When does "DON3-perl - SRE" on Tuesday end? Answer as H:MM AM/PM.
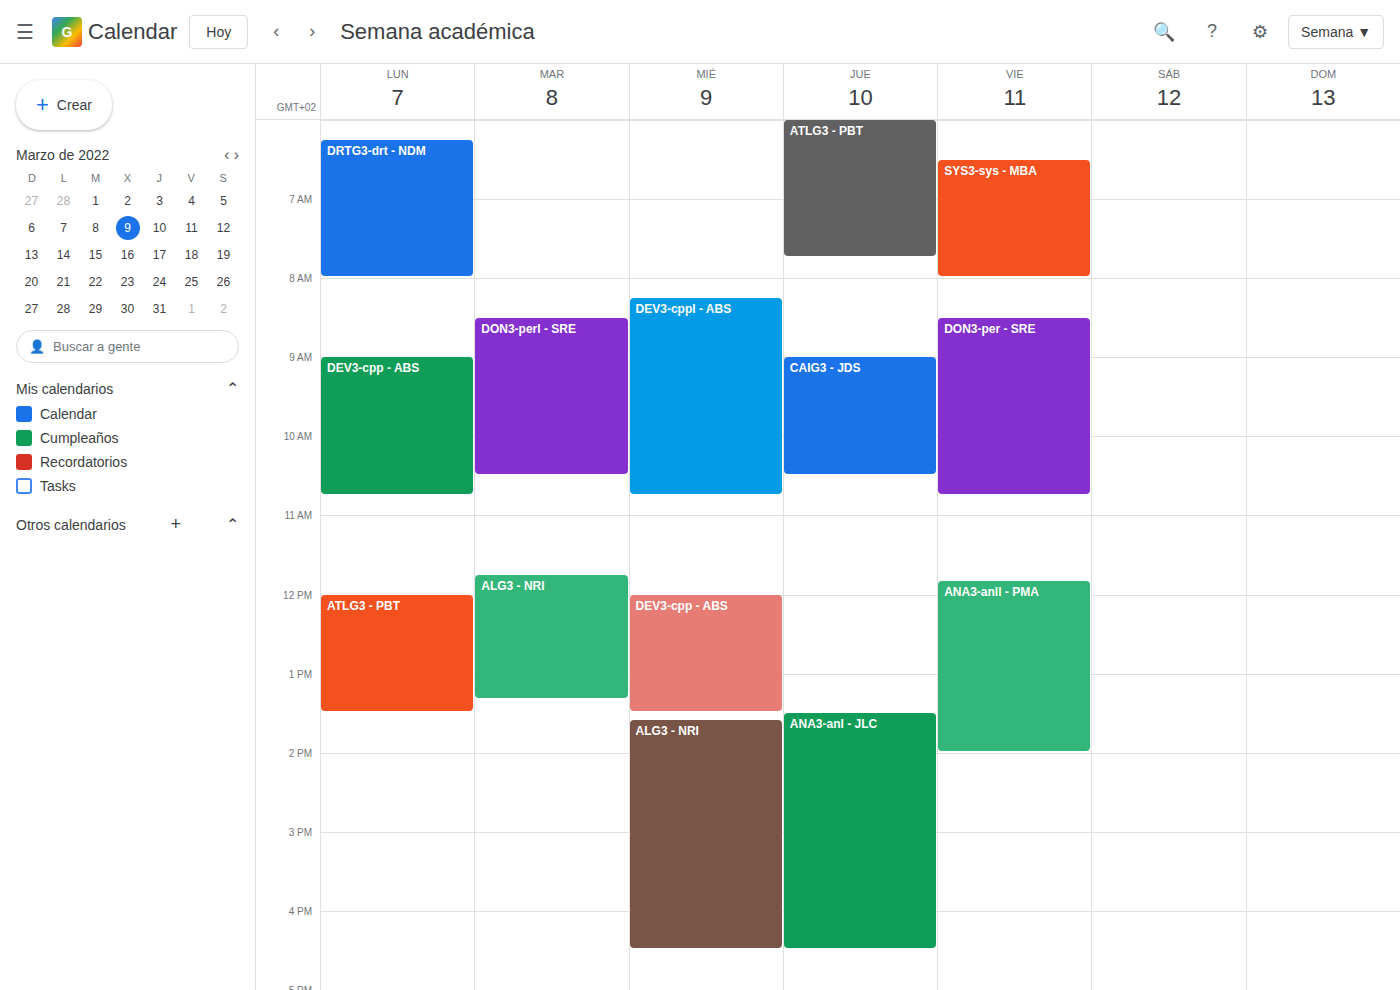
10:30 AM